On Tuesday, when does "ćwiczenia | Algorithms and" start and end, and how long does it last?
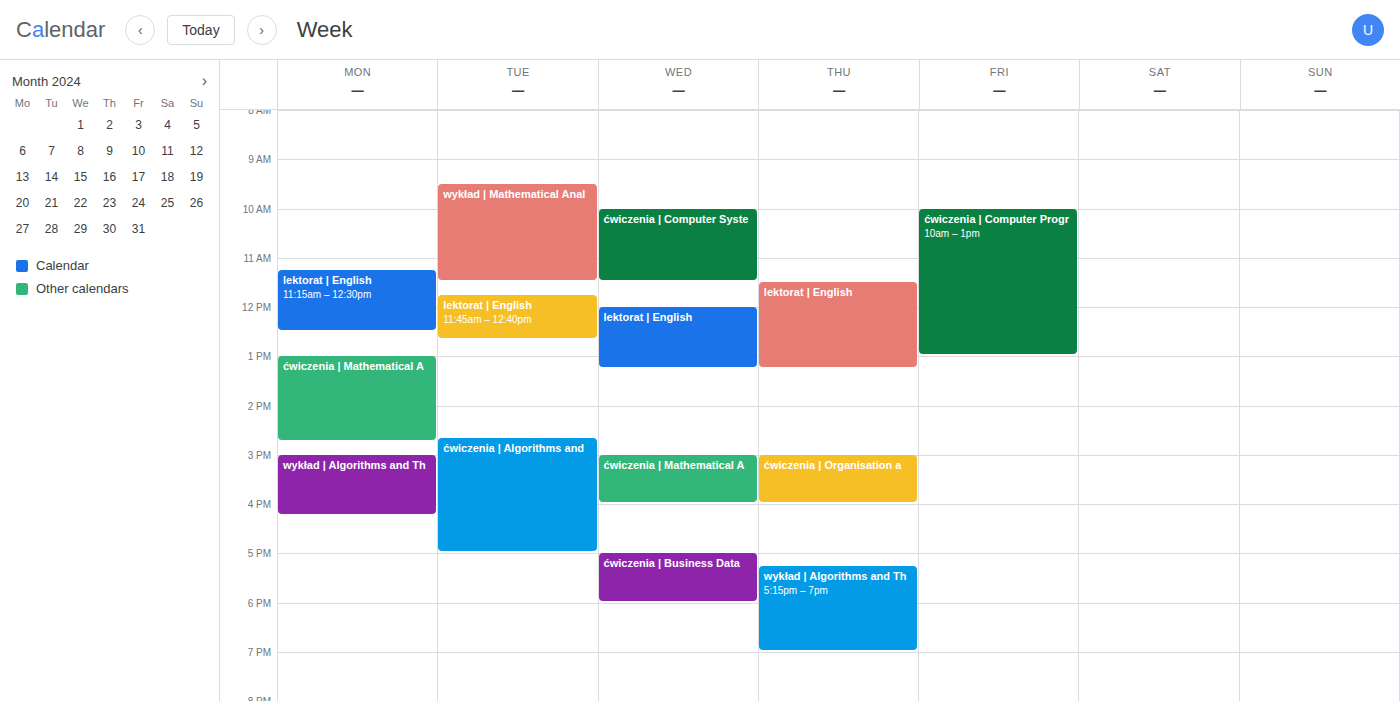
14:40 to 17:00, 2 hours 20 minutes